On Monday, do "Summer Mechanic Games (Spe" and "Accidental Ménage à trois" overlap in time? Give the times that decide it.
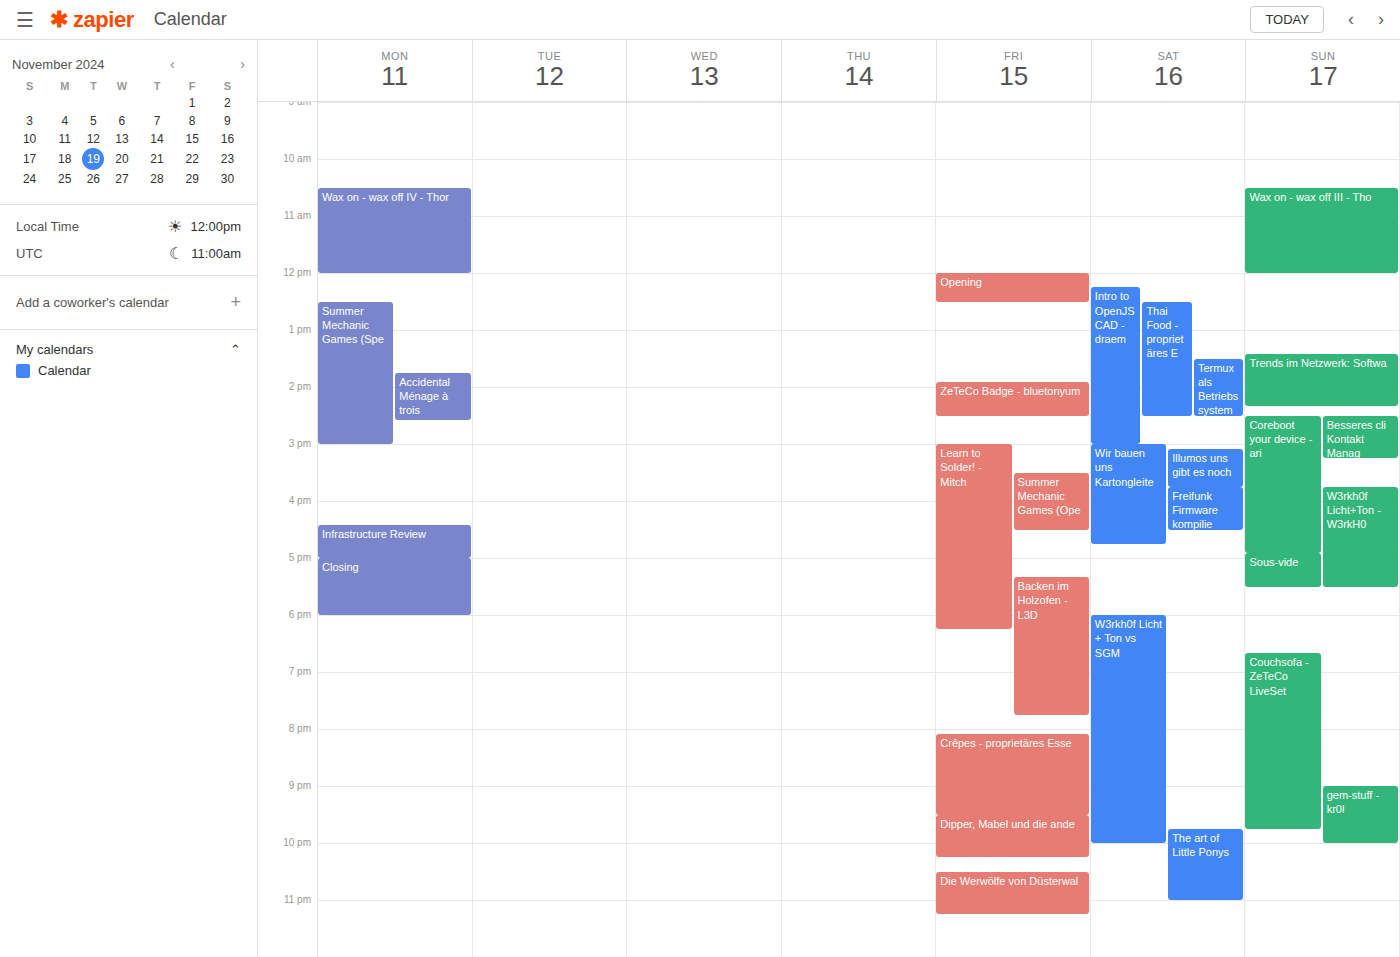
"Accidental Ménage à trois" runs 1:45 PM to 2:35 PM, inside "Summer Mechanic Games (Spe" -- they overlap.